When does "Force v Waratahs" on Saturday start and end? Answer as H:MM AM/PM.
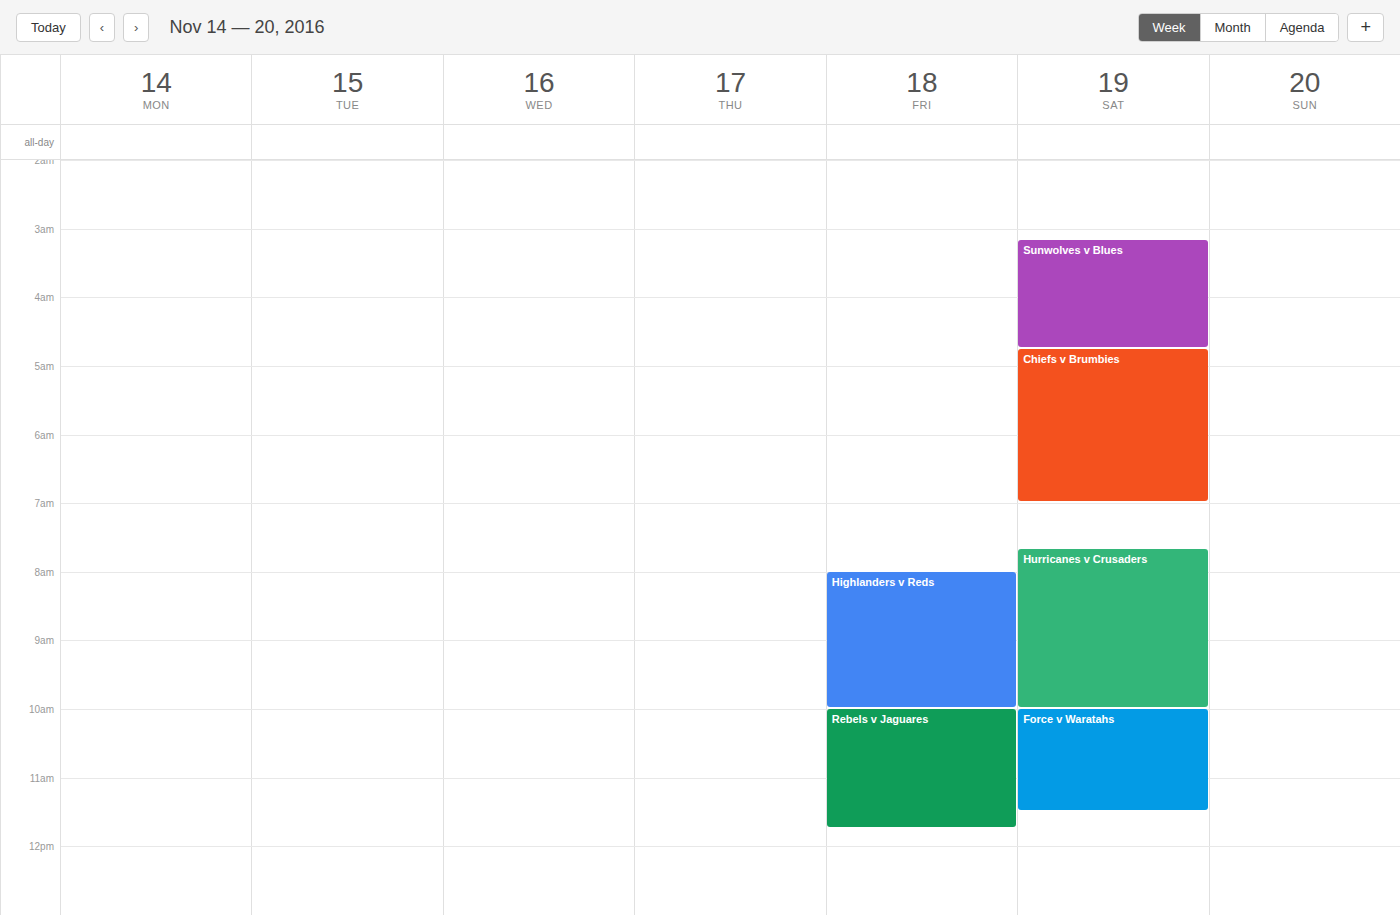
10:00 AM to 11:30 AM